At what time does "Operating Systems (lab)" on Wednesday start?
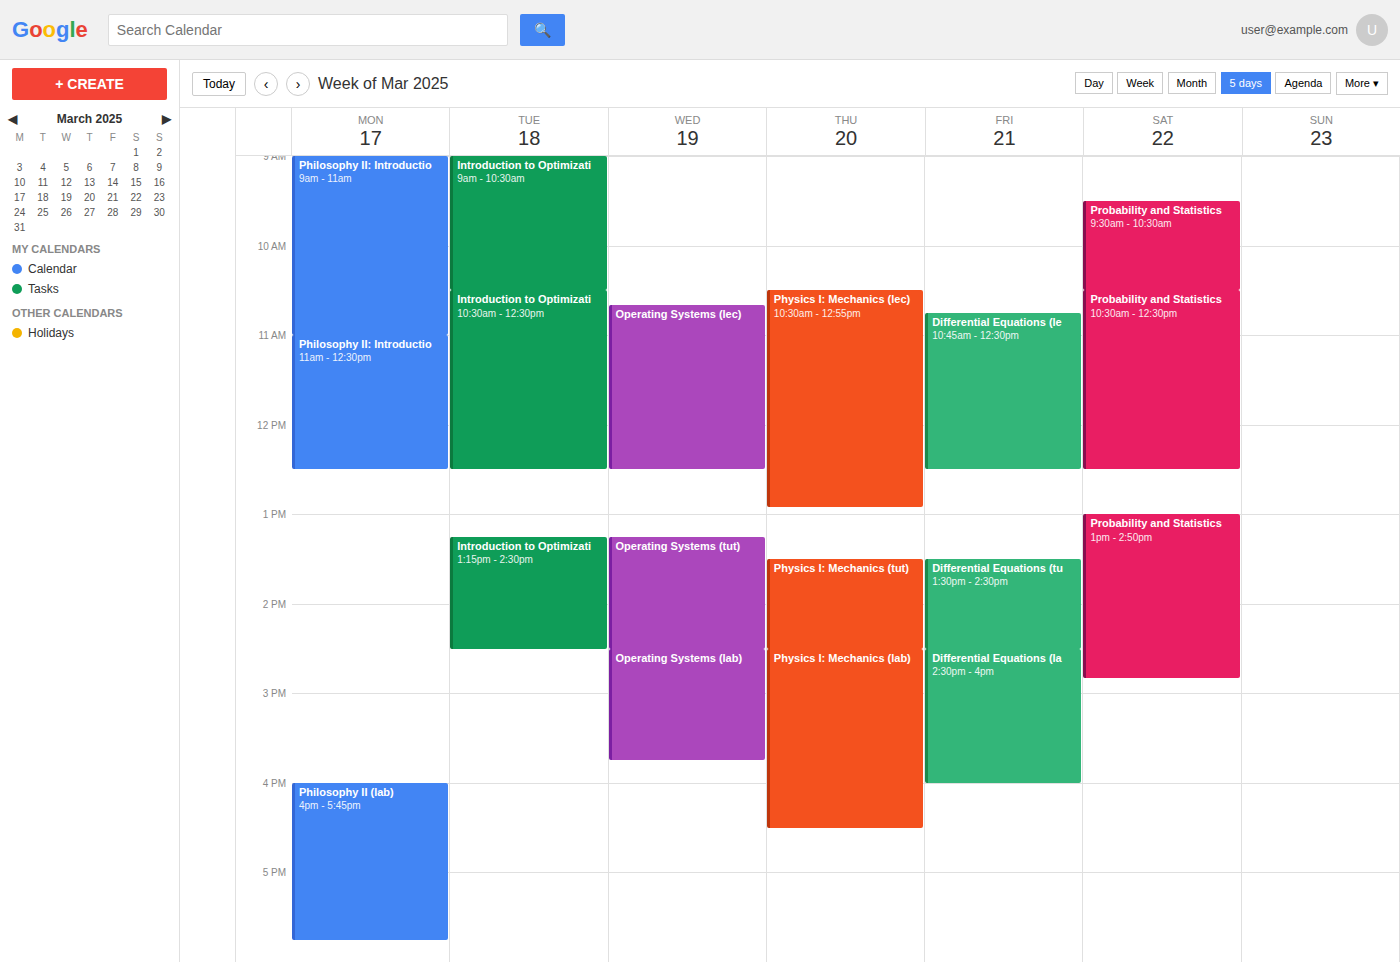
14:30